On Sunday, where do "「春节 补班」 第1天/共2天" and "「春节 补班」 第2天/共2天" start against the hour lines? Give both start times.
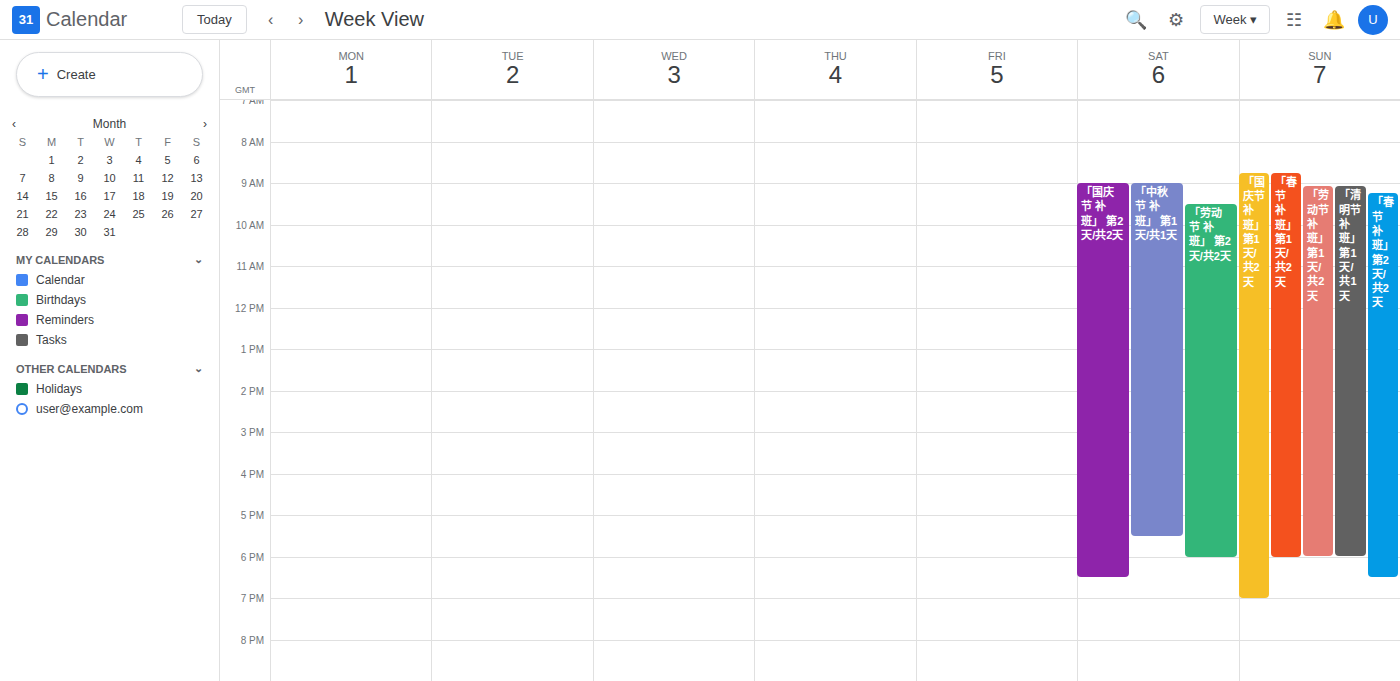
"「春节 补班」 第1天/共2天": 8:45 AM, neither: three quarters of the way from the 8 AM line to the 9 AM line. "「春节 补班」 第2天/共2天": 9:15 AM, neither: a quarter of the way from the 9 AM line to the 10 AM line.